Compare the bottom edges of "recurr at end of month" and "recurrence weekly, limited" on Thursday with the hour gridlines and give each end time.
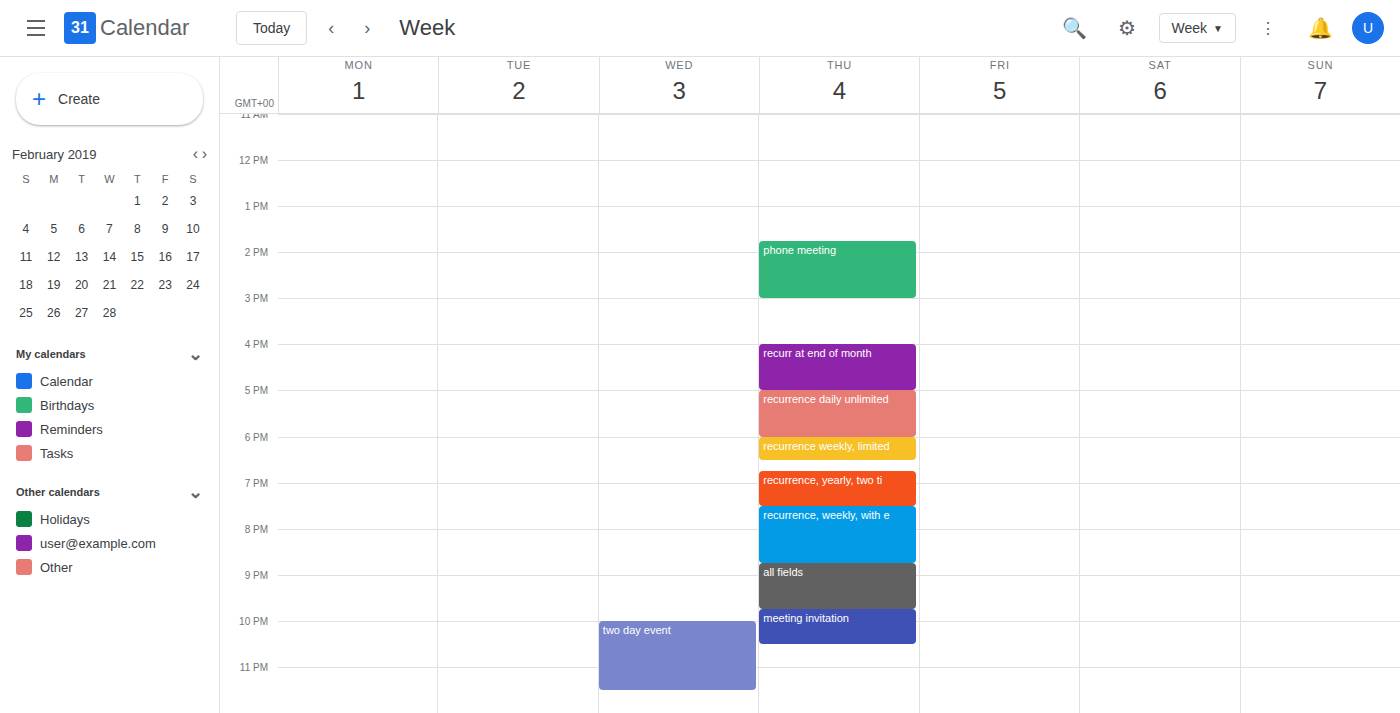
"recurr at end of month": 5:00 PM, exactly on the 5 PM line. "recurrence weekly, limited": 6:30 PM, halfway between the 6 PM and 7 PM lines.